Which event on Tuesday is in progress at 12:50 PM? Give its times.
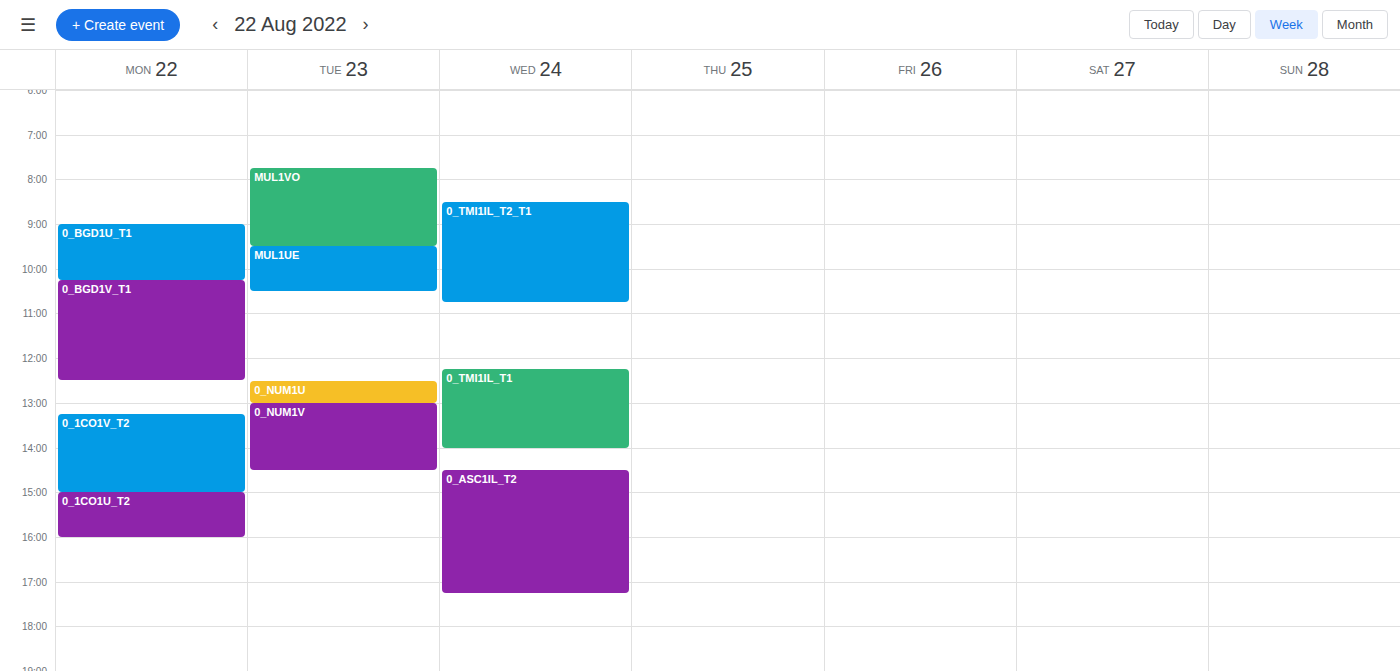
"0_NUM1U", 12:30 PM to 1:00 PM